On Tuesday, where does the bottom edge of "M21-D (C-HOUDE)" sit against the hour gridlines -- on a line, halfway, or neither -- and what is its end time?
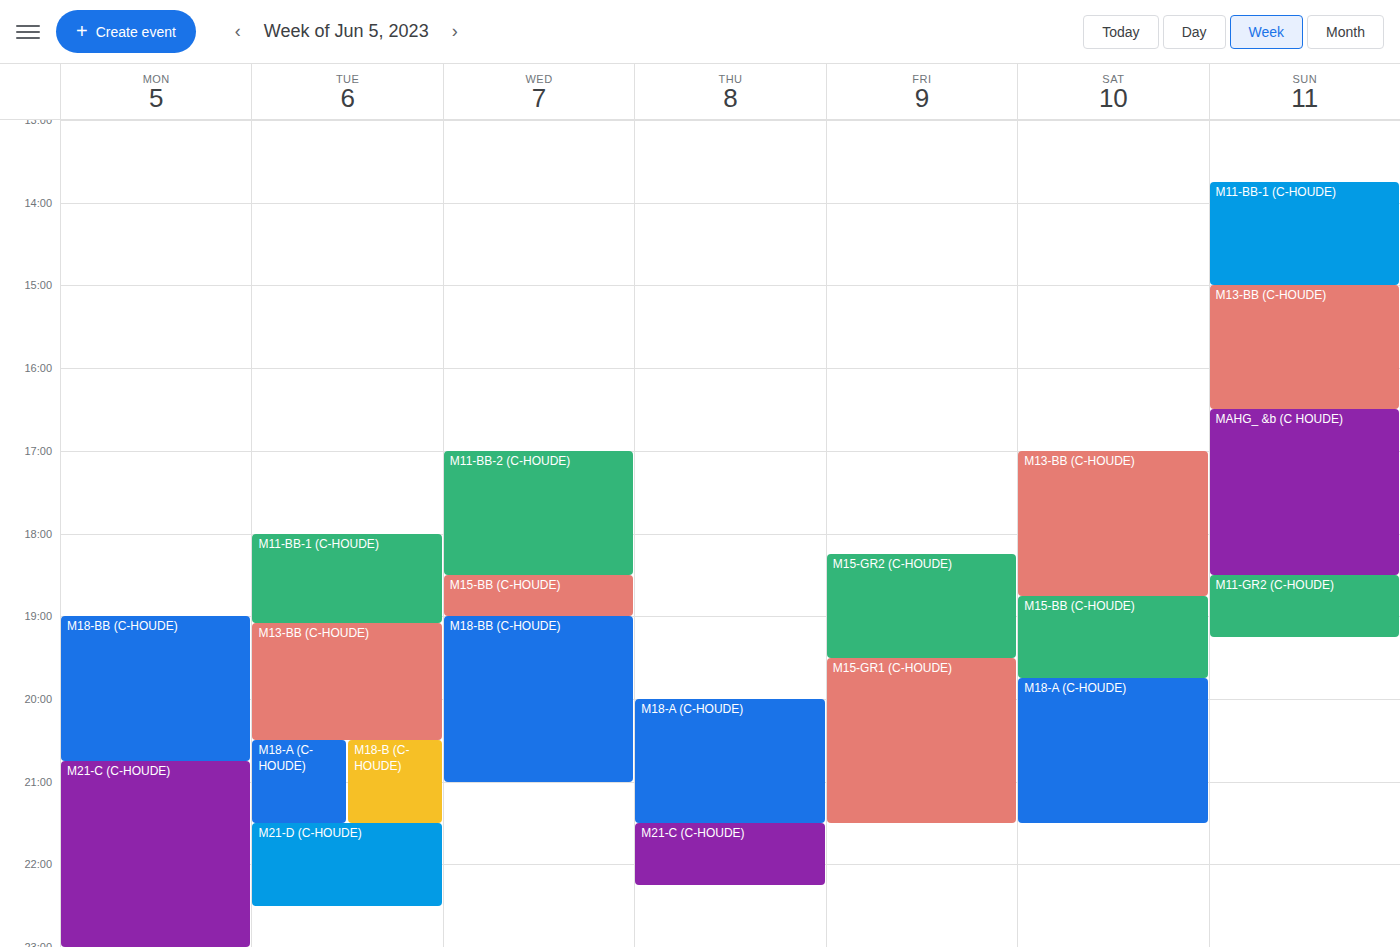
10:30 PM -- halfway between the 10 PM and 11 PM lines.